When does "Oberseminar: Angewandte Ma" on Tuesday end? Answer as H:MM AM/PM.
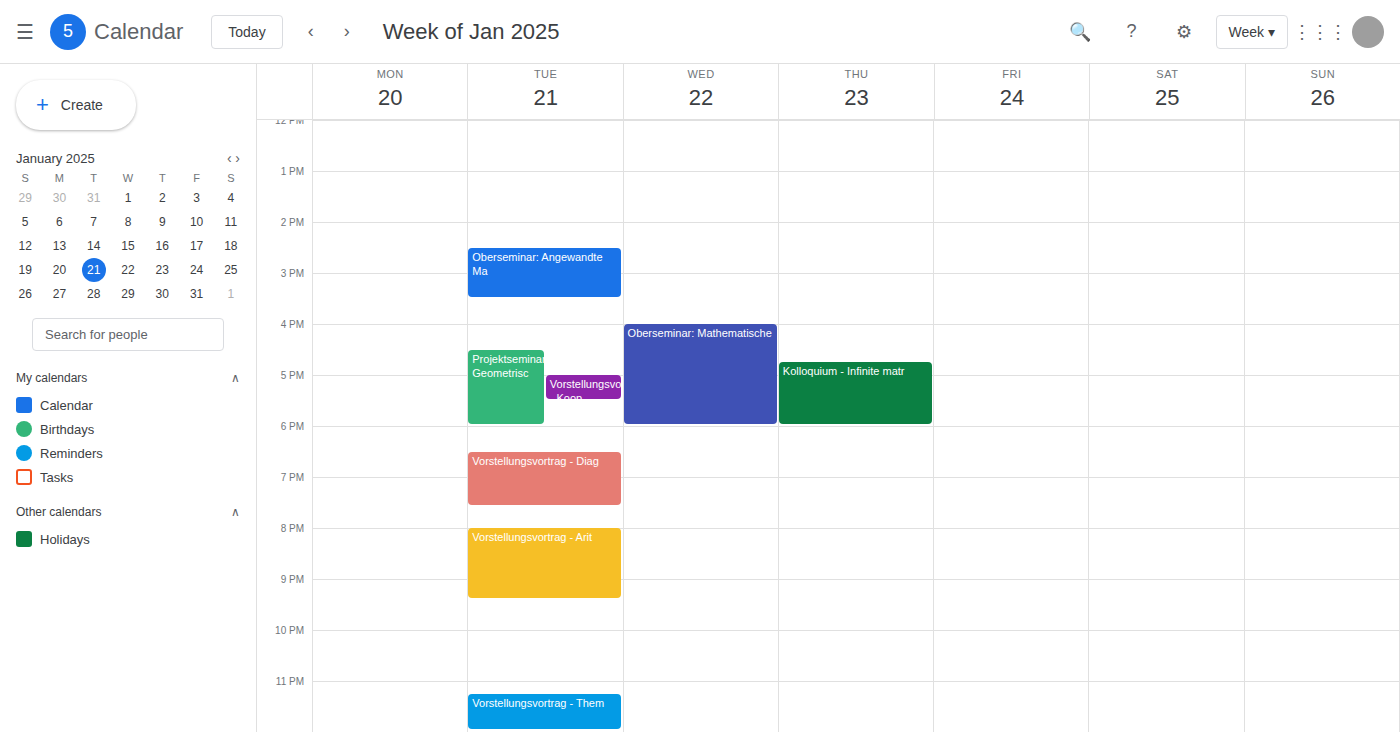
3:30 PM